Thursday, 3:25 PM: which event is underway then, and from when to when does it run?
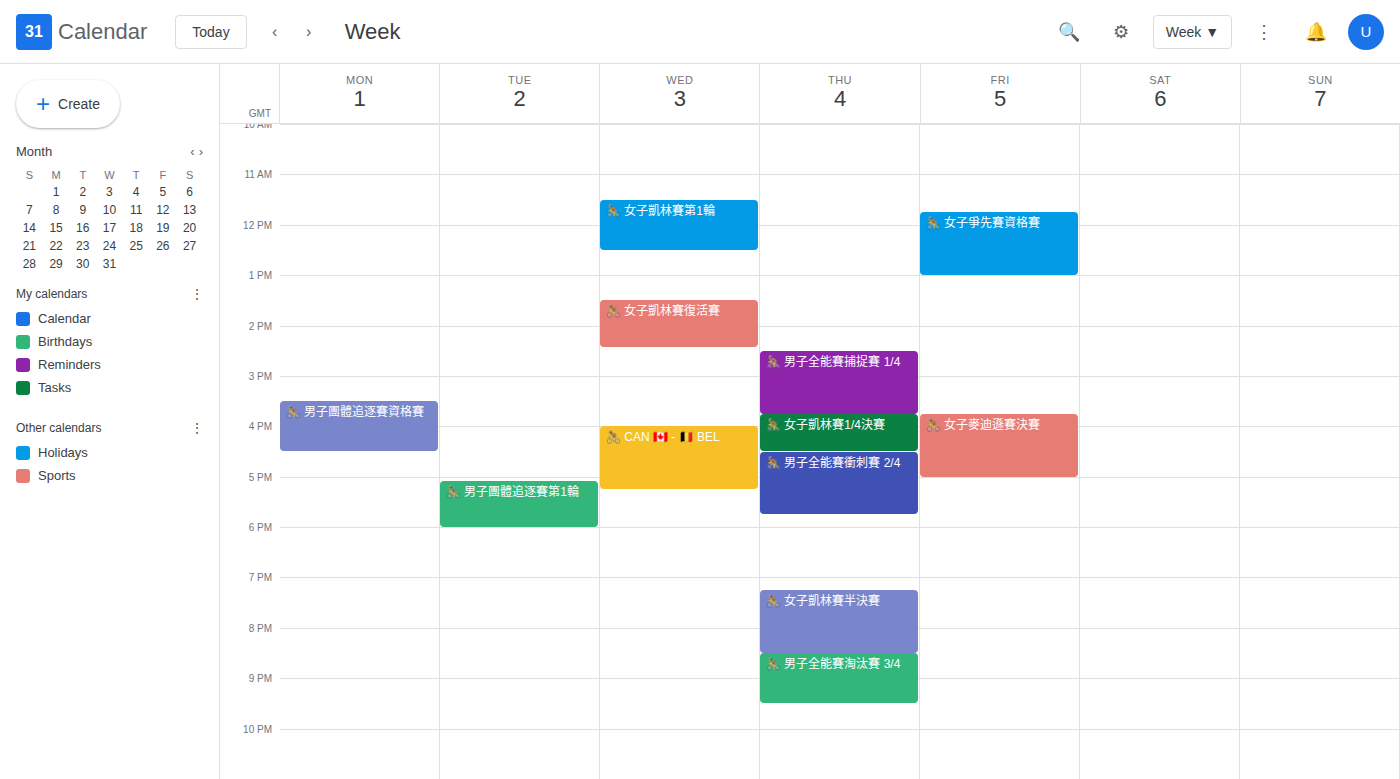
"🚴 男子全能賽捕捉賽 1/4", 2:30 PM to 3:45 PM